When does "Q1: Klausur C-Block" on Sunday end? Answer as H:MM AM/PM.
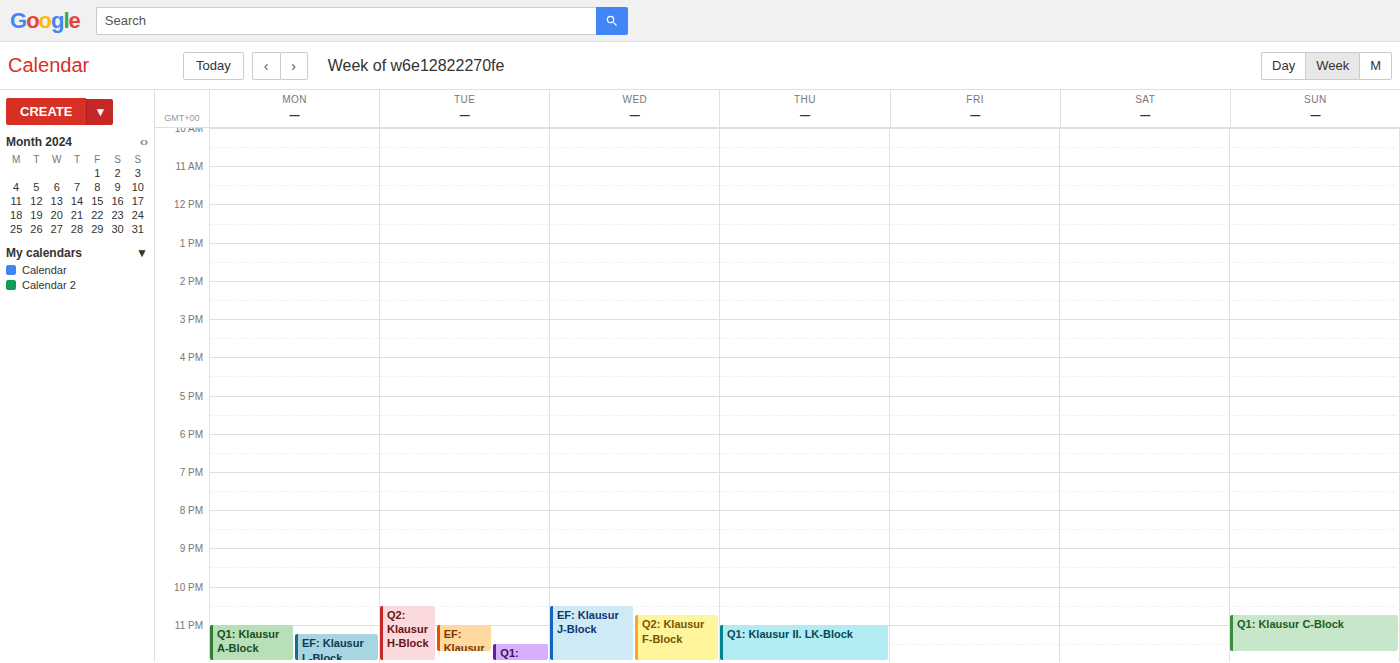
11:45 PM